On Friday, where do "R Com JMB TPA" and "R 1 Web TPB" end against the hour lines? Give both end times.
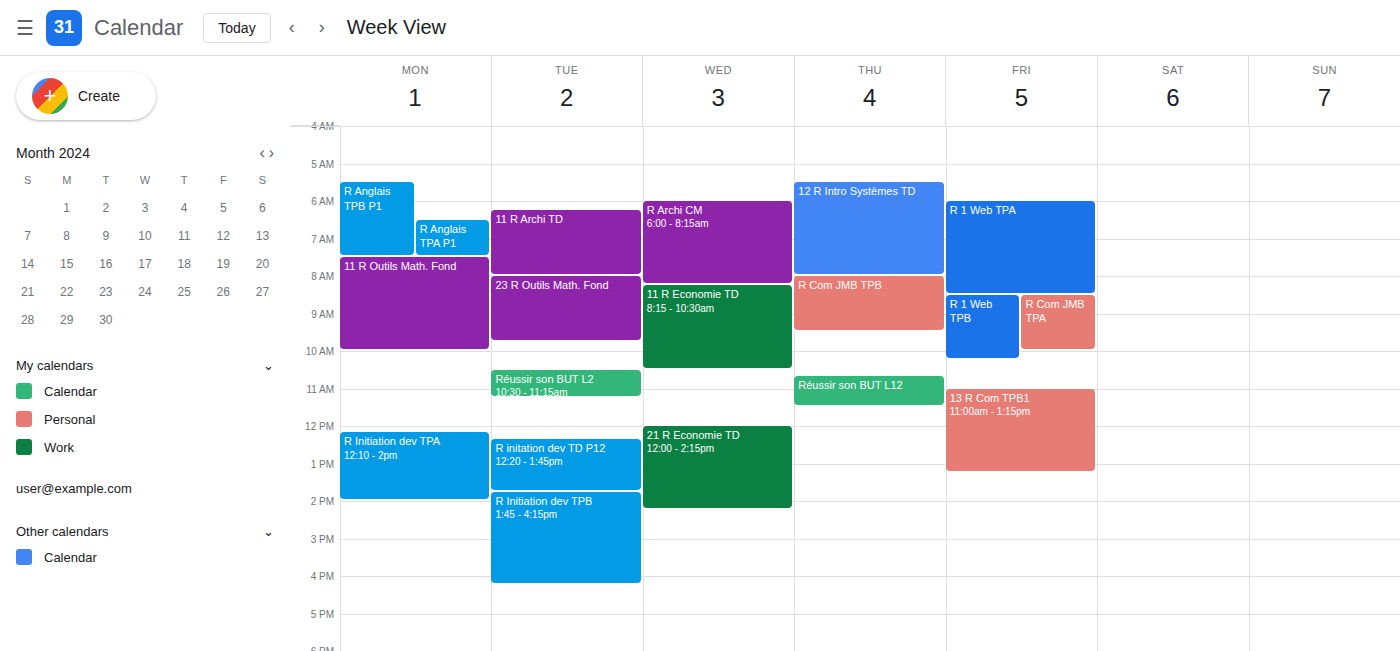
"R Com JMB TPA": 10:00 AM, exactly on the 10 AM line. "R 1 Web TPB": 10:15 AM, neither: a quarter of the way from the 10 AM line to the 11 AM line.